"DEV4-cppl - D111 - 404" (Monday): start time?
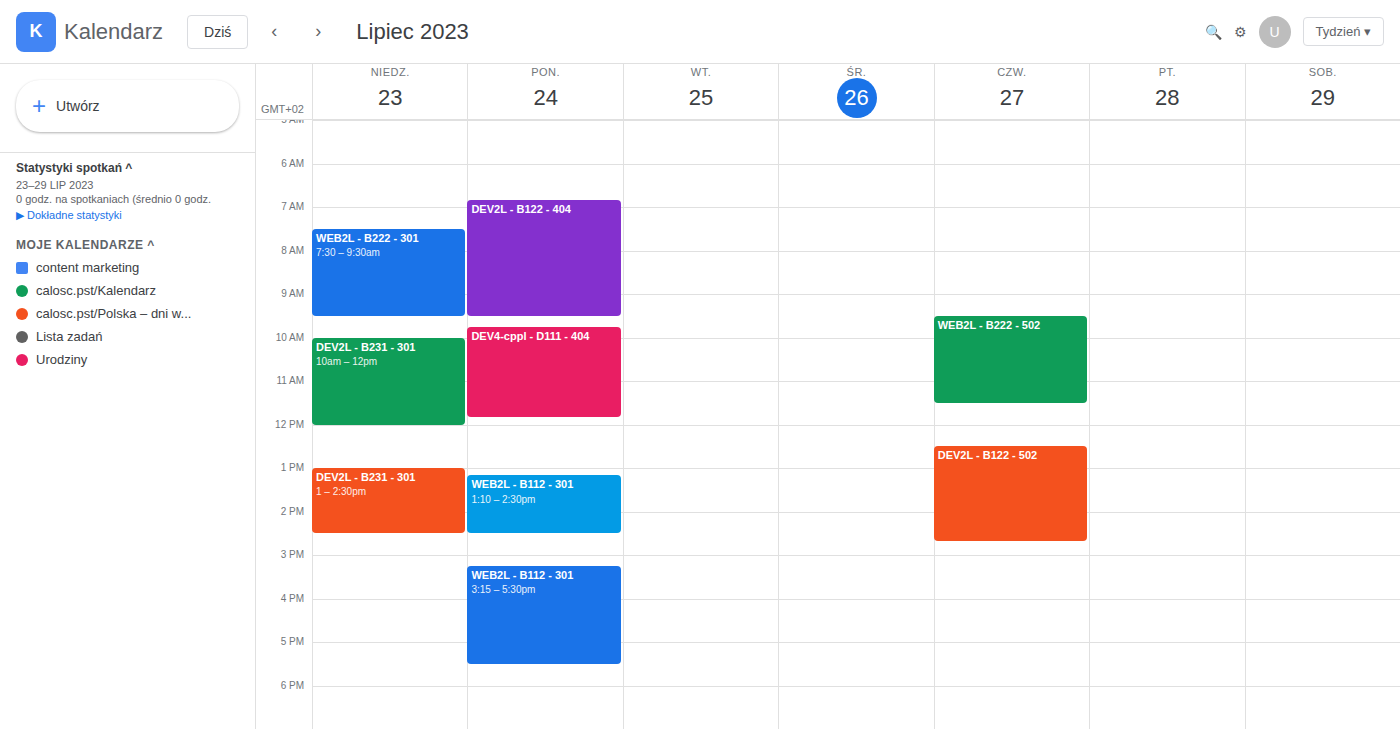
9:45 AM